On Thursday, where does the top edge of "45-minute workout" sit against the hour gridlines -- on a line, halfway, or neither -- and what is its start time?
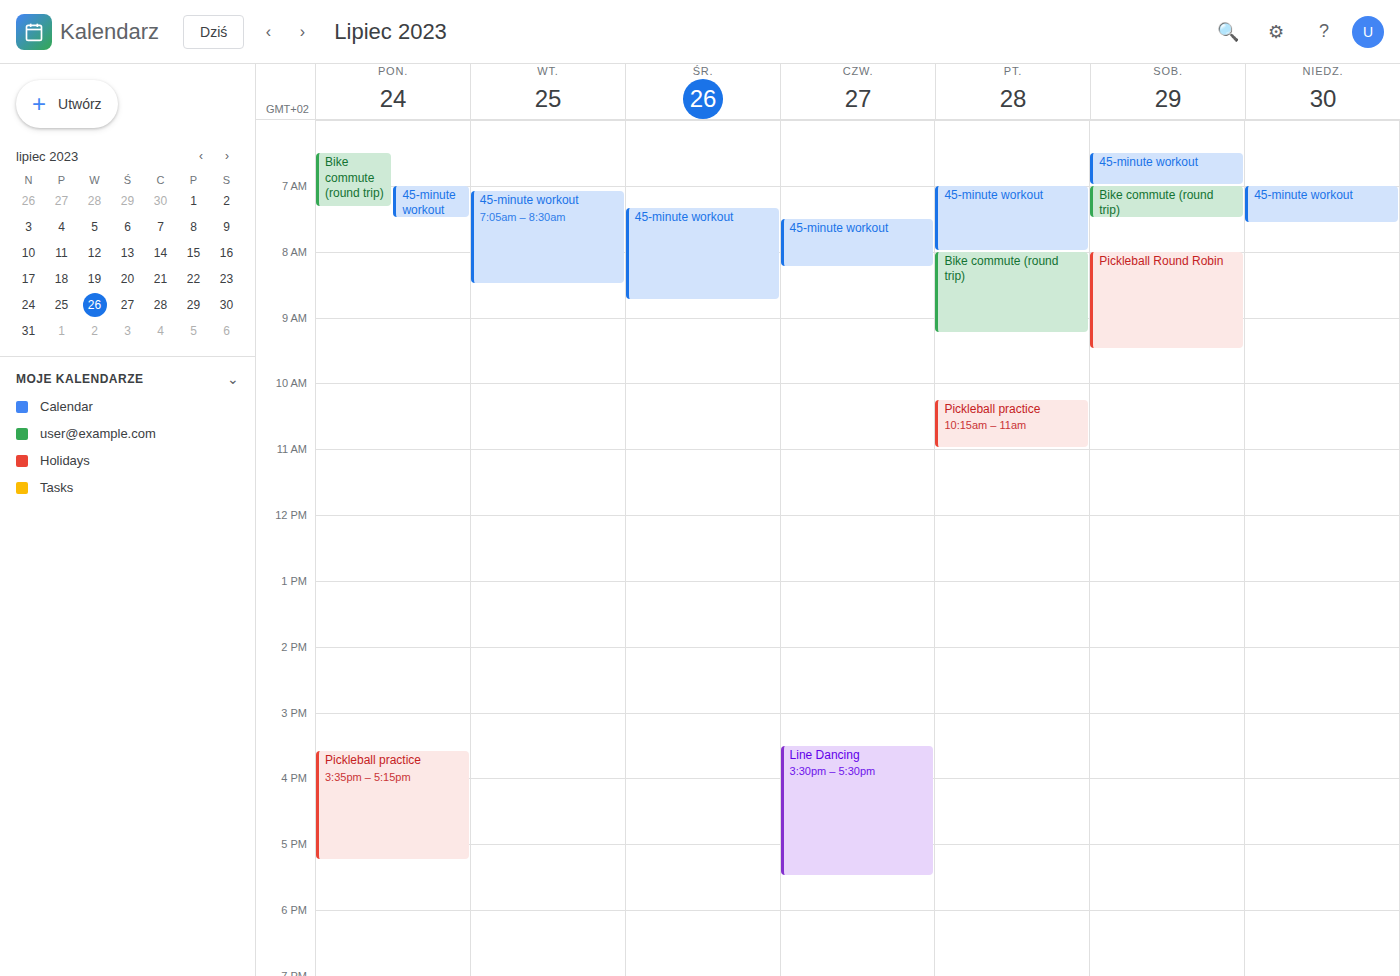
7:30 AM -- halfway between the 7 AM and 8 AM lines.